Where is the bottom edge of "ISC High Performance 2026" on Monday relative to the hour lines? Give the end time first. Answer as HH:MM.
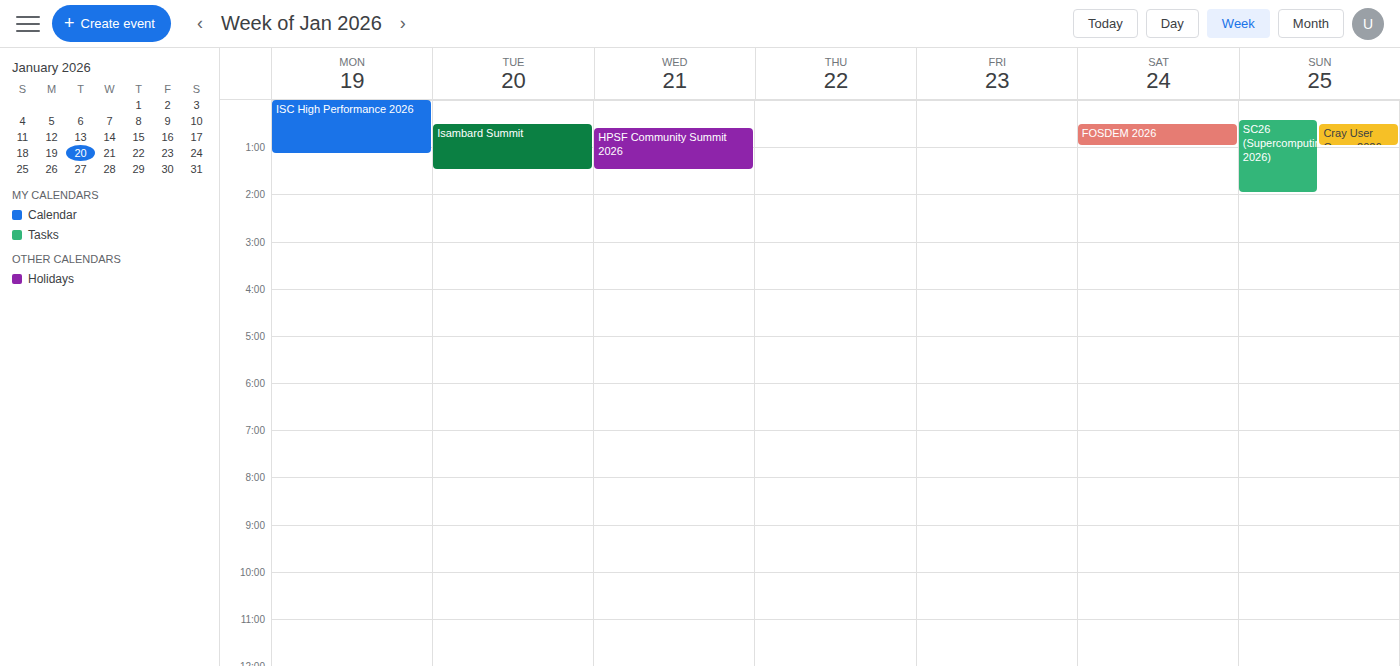
01:10 -- neither: 10 minutes below the 01:00 line and 50 minutes above the 02:00 line.